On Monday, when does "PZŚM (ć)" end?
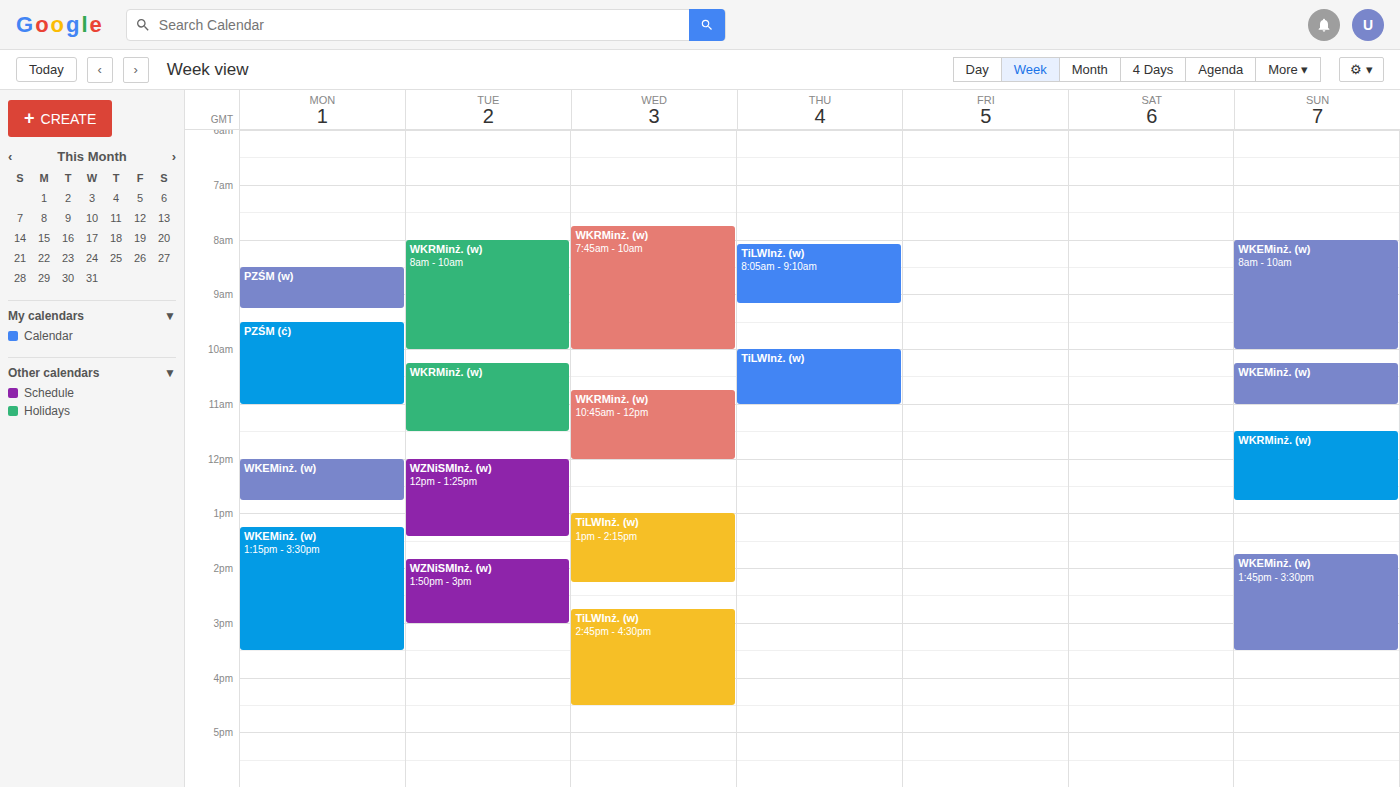
11:00 AM